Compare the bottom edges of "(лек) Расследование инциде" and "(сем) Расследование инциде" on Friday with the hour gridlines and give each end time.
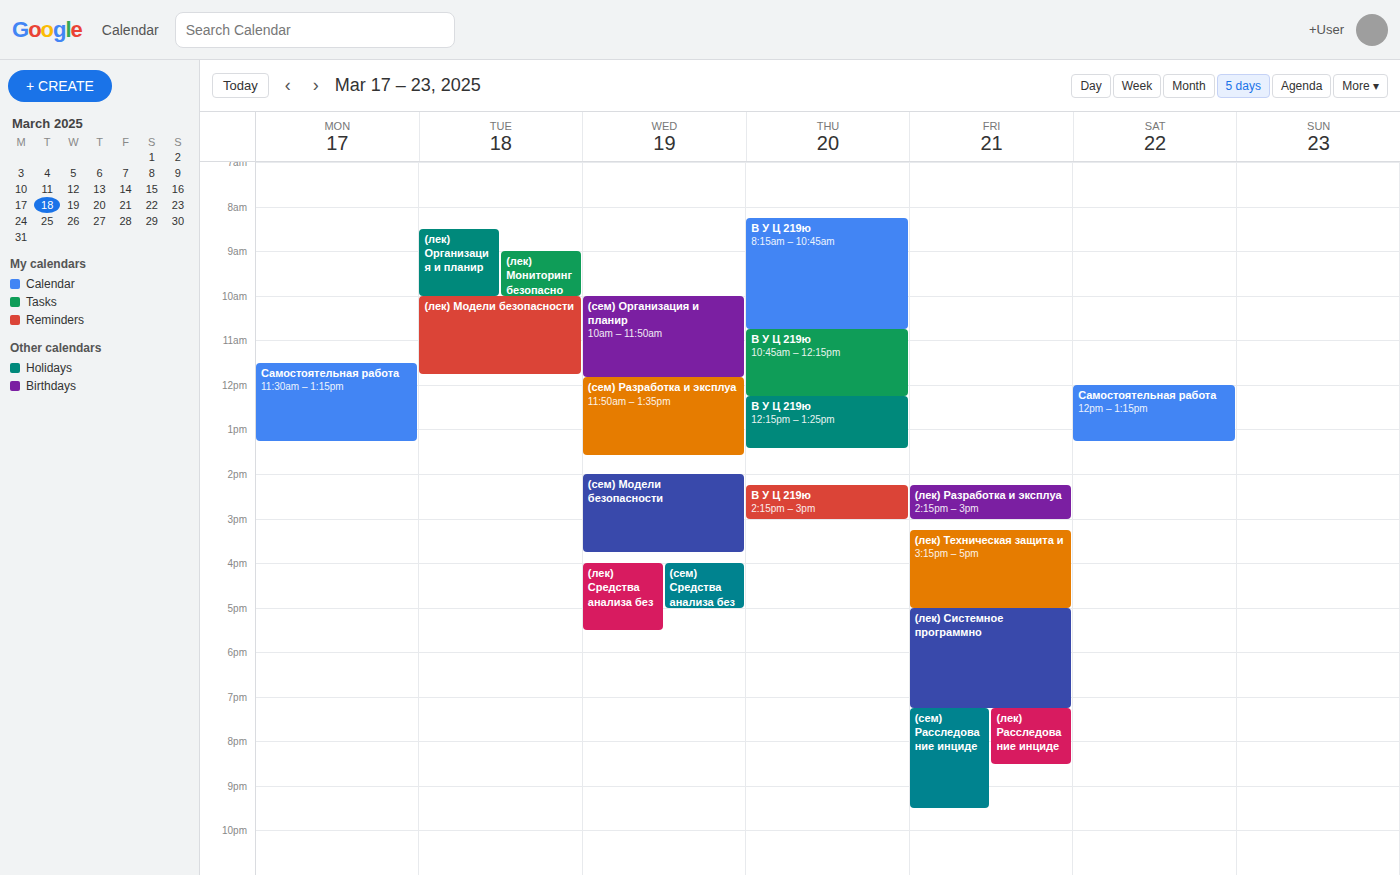
"(лек) Расследование инциде": 8:30 PM, halfway between the 8 PM and 9 PM lines. "(сем) Расследование инциде": 9:30 PM, halfway between the 9 PM and 10 PM lines.